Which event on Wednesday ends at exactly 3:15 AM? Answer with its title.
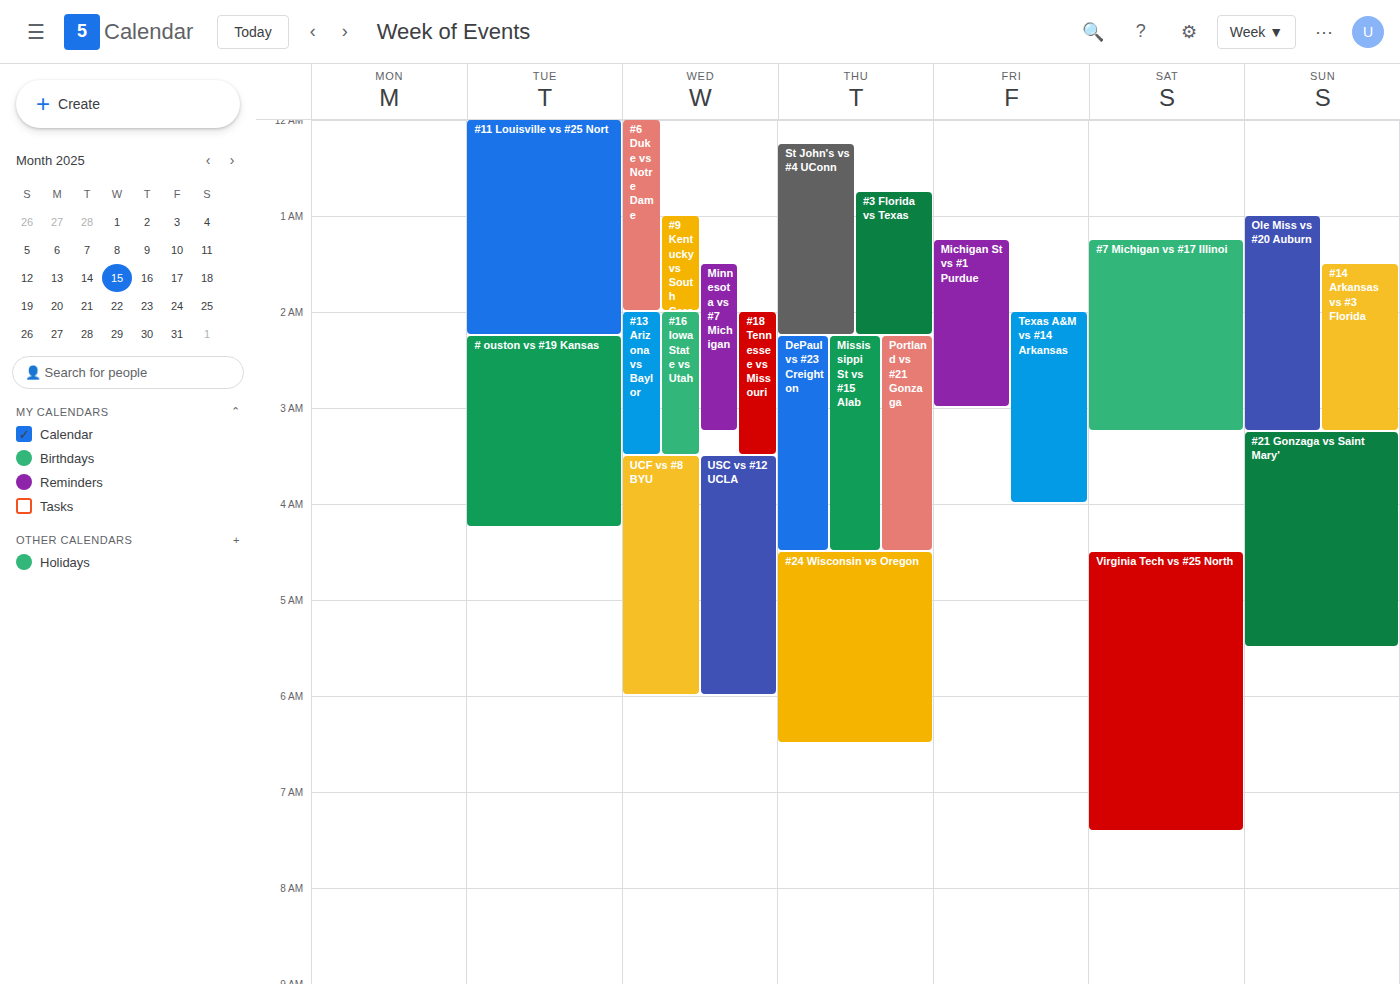
"Minnesota vs #7 Michigan"